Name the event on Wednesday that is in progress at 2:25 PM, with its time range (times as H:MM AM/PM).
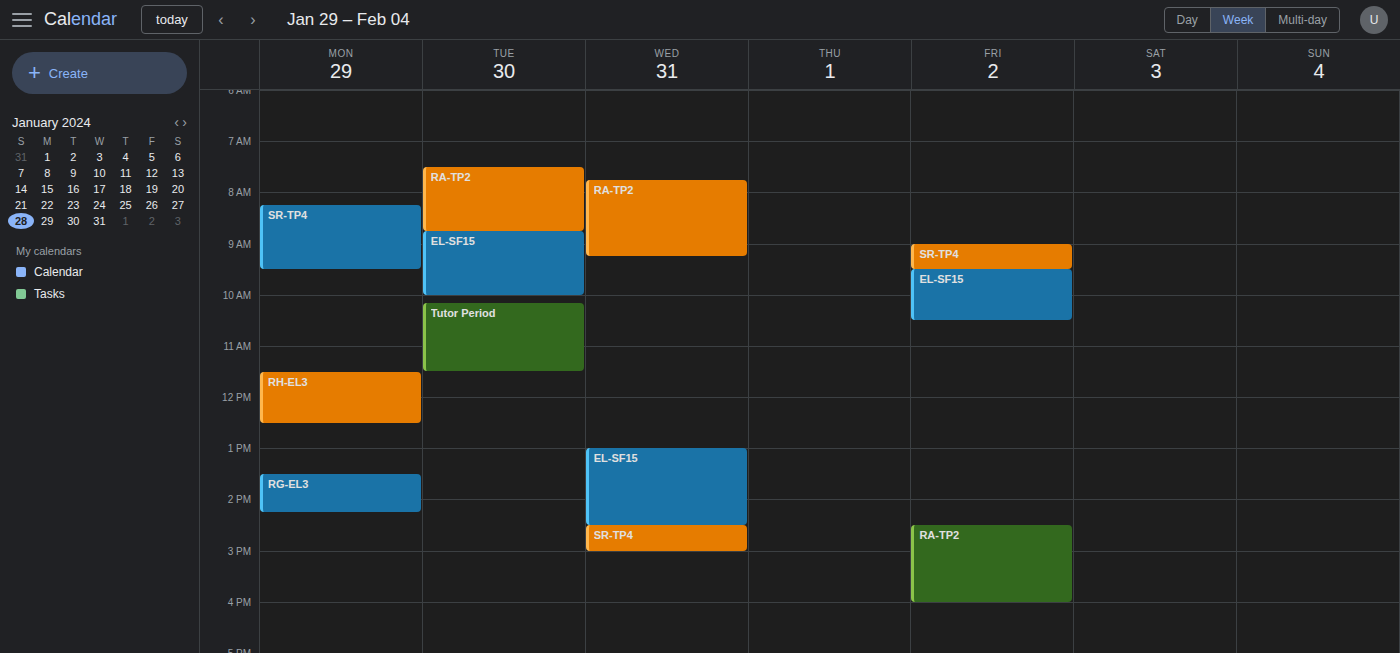
"EL-SF15", 1:00 PM to 2:30 PM